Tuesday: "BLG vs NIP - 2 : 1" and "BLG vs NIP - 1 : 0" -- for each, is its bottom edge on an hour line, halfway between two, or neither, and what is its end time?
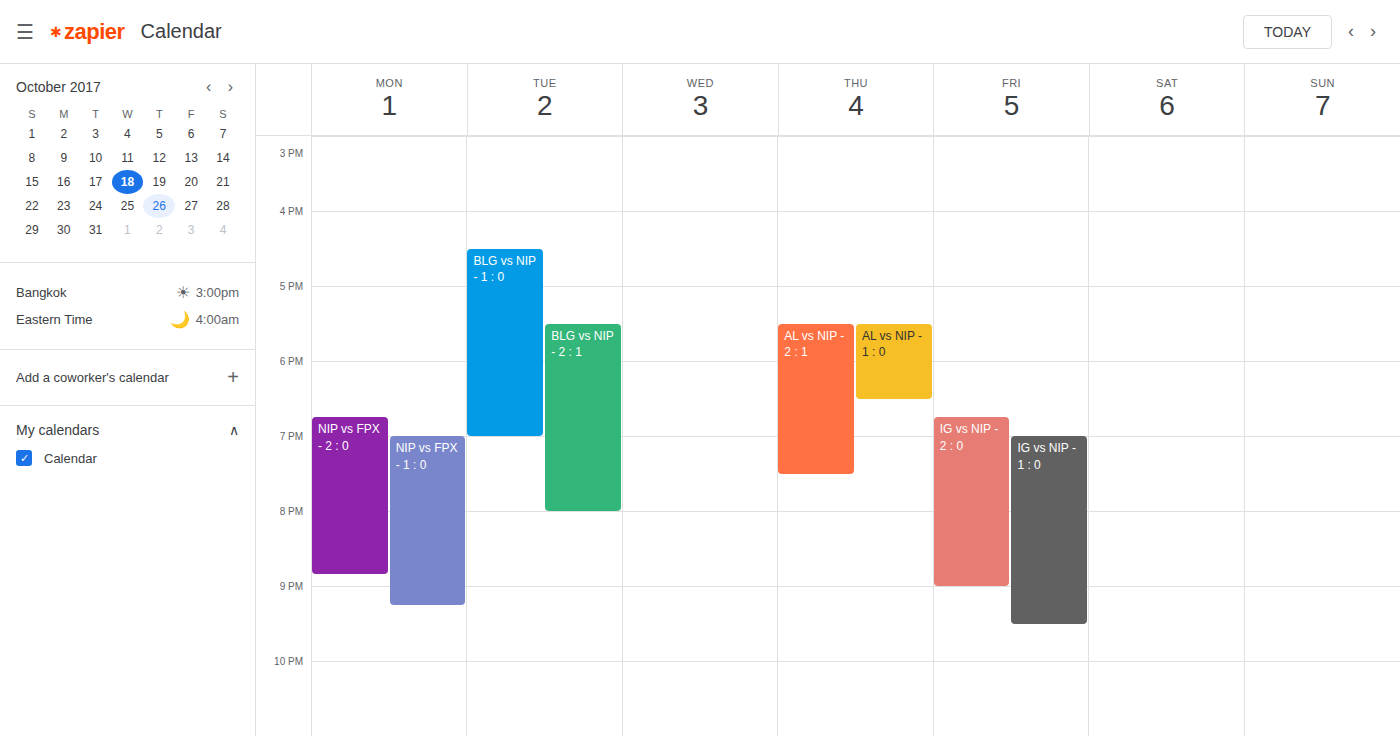
"BLG vs NIP - 2 : 1": 8:00 PM, exactly on the 8 PM line. "BLG vs NIP - 1 : 0": 7:00 PM, exactly on the 7 PM line.